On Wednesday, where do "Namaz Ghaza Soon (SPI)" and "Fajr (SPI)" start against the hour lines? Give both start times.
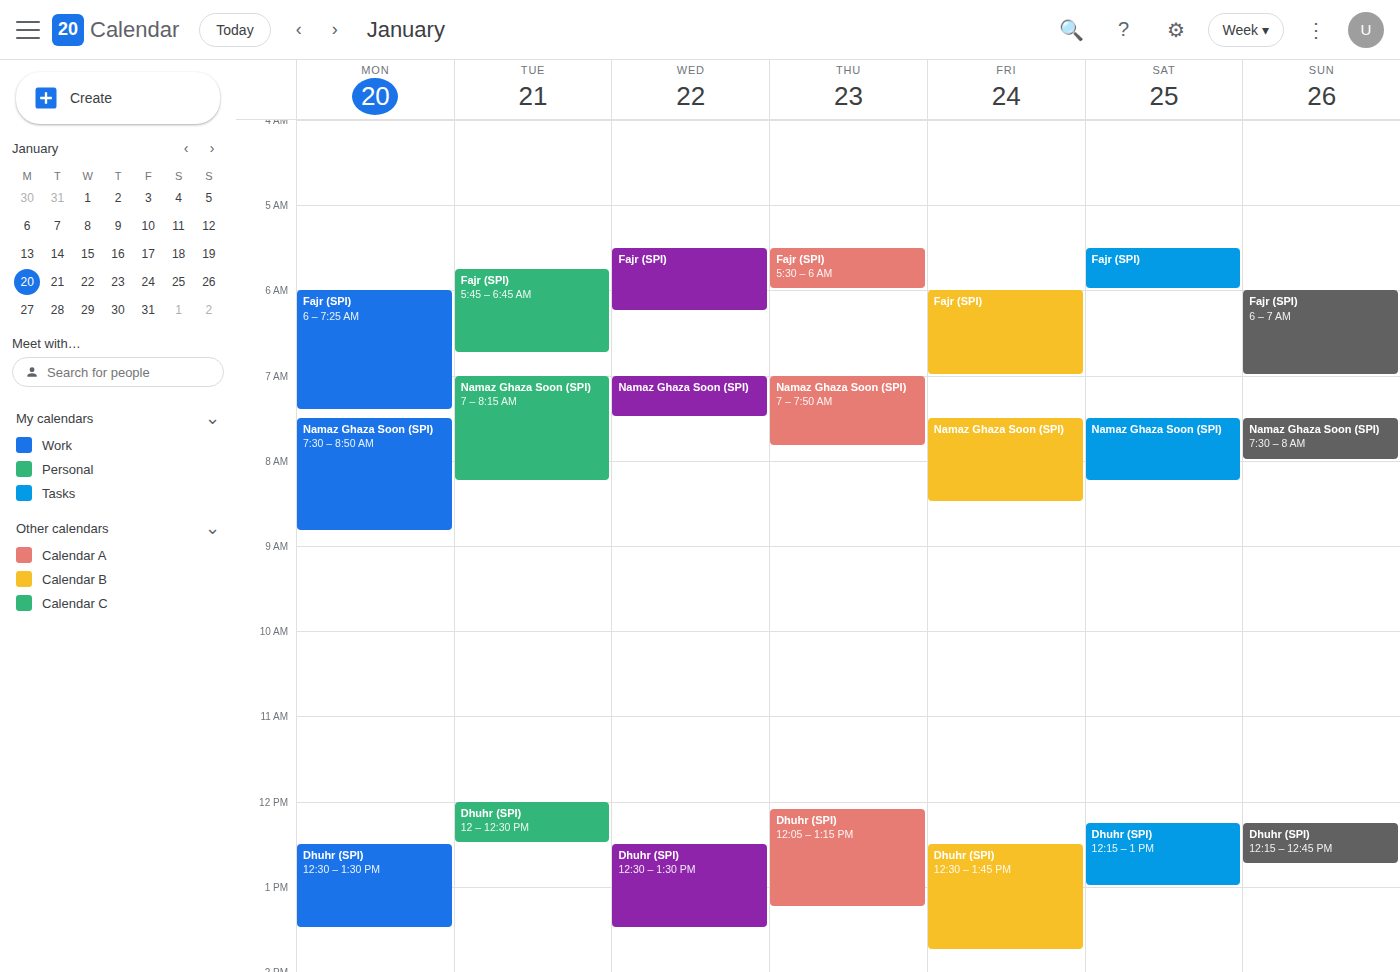
"Namaz Ghaza Soon (SPI)": 7:00 AM, exactly on the 7 AM line. "Fajr (SPI)": 5:30 AM, halfway between the 5 AM and 6 AM lines.